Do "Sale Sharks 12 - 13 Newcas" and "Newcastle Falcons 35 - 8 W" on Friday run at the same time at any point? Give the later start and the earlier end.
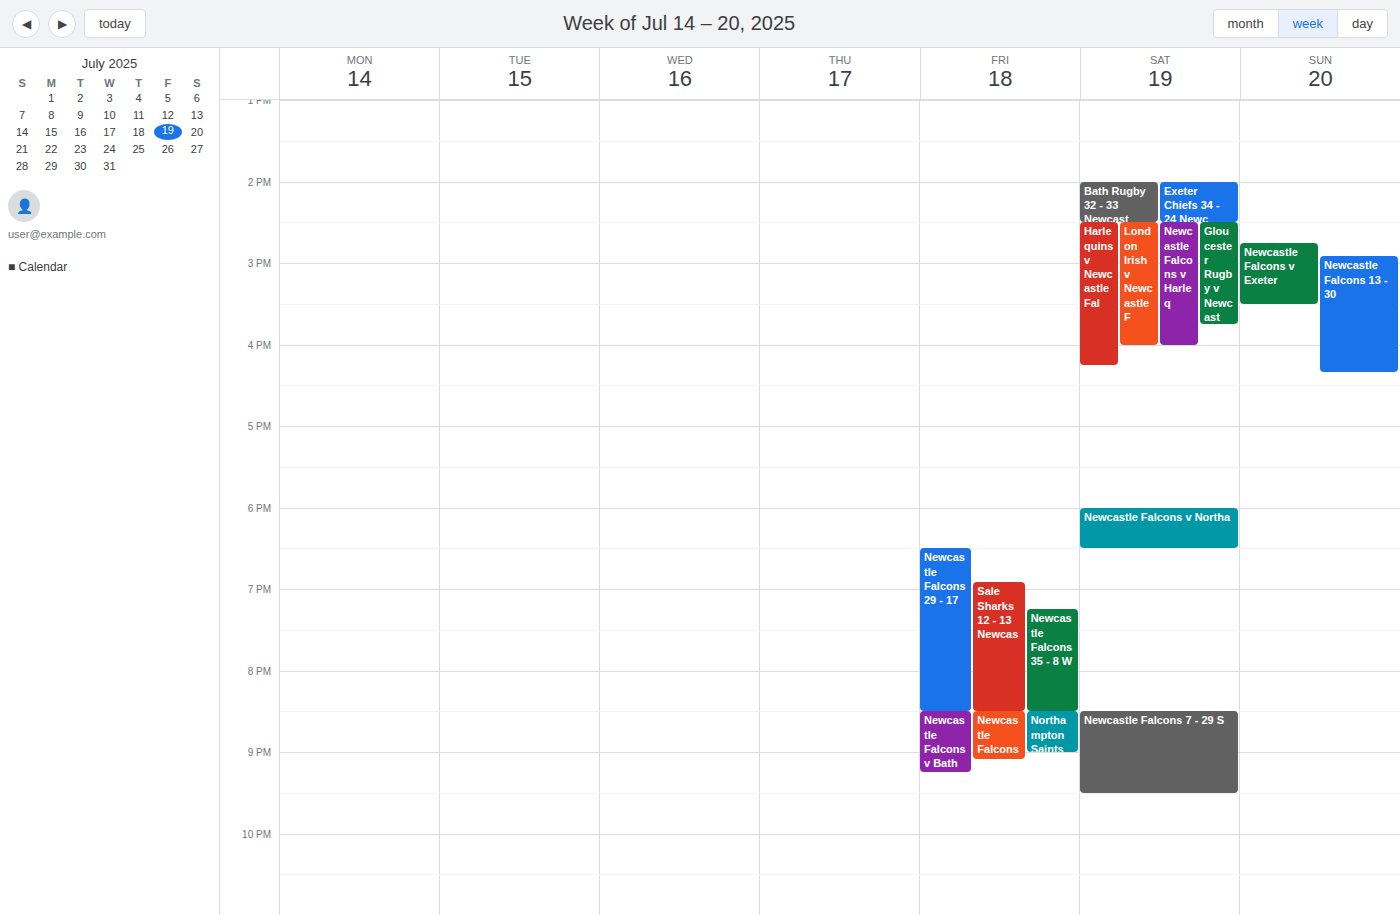
"Newcastle Falcons 35 - 8 W" runs 7:15 PM to 8:30 PM, inside "Sale Sharks 12 - 13 Newcas" -- they overlap.